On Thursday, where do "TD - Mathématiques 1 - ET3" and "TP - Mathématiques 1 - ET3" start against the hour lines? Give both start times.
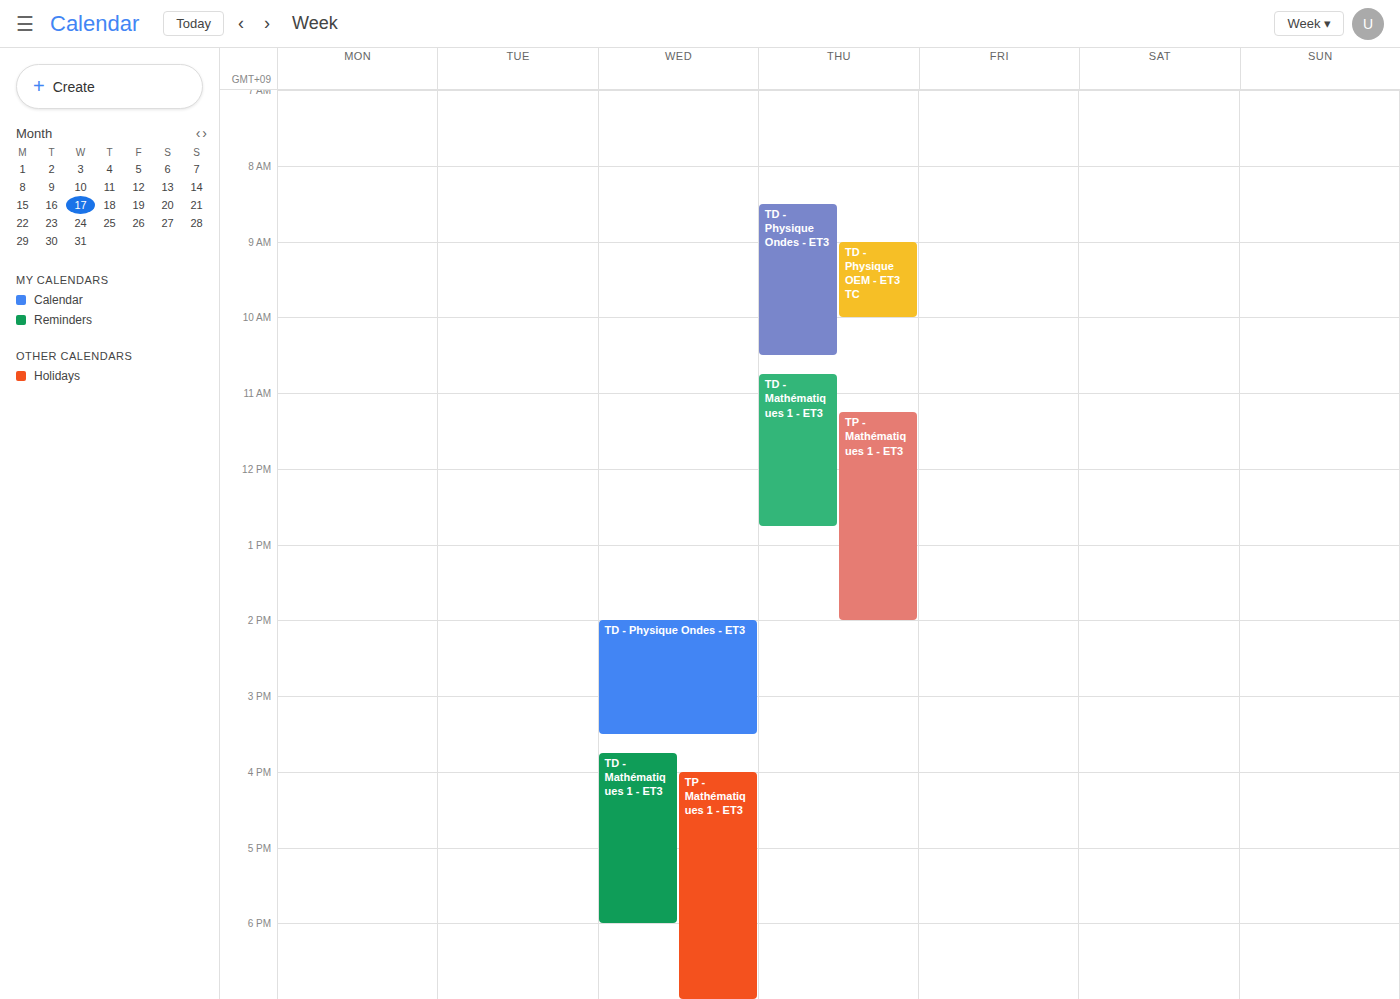
"TD - Mathématiques 1 - ET3": 10:45, neither: three quarters of the way from the 10:00 line to the 11:00 line. "TP - Mathématiques 1 - ET3": 11:15, neither: a quarter of the way from the 11:00 line to the 12:00 line.